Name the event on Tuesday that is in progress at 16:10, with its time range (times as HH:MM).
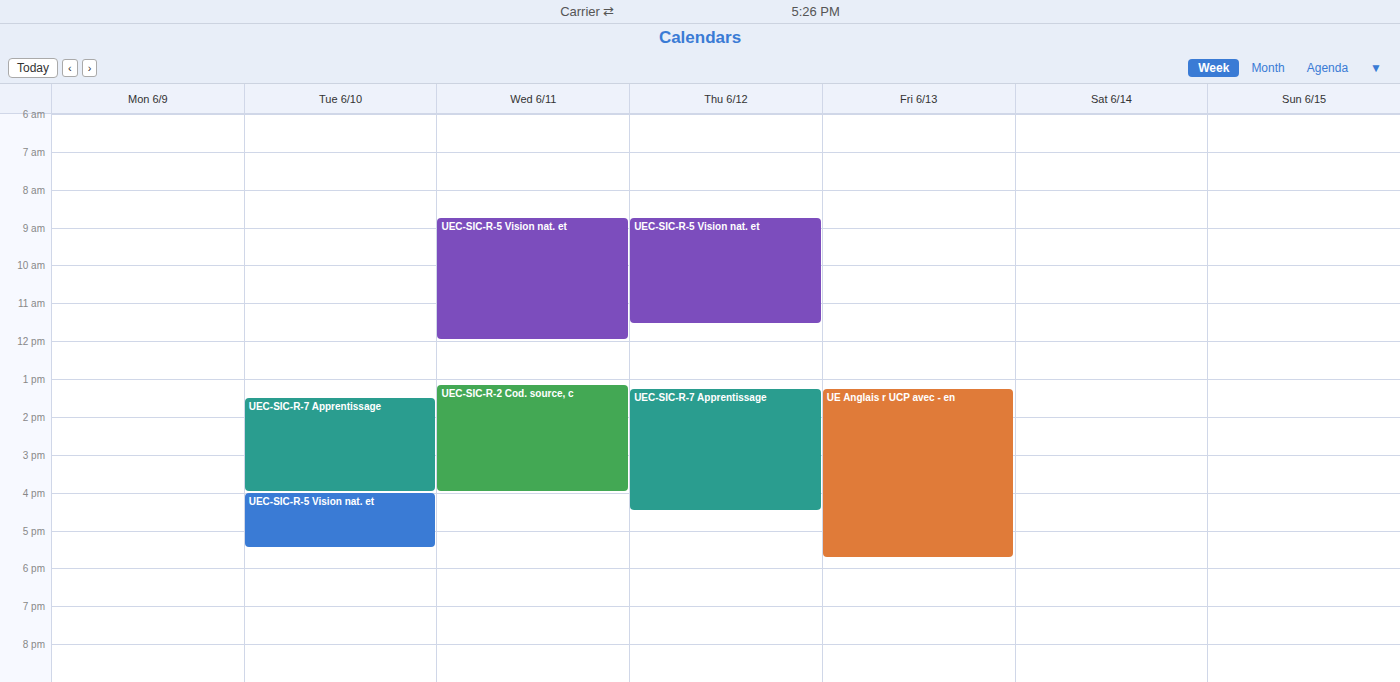
"UEC-SIC-R-5 Vision nat. et", 16:00 to 17:30